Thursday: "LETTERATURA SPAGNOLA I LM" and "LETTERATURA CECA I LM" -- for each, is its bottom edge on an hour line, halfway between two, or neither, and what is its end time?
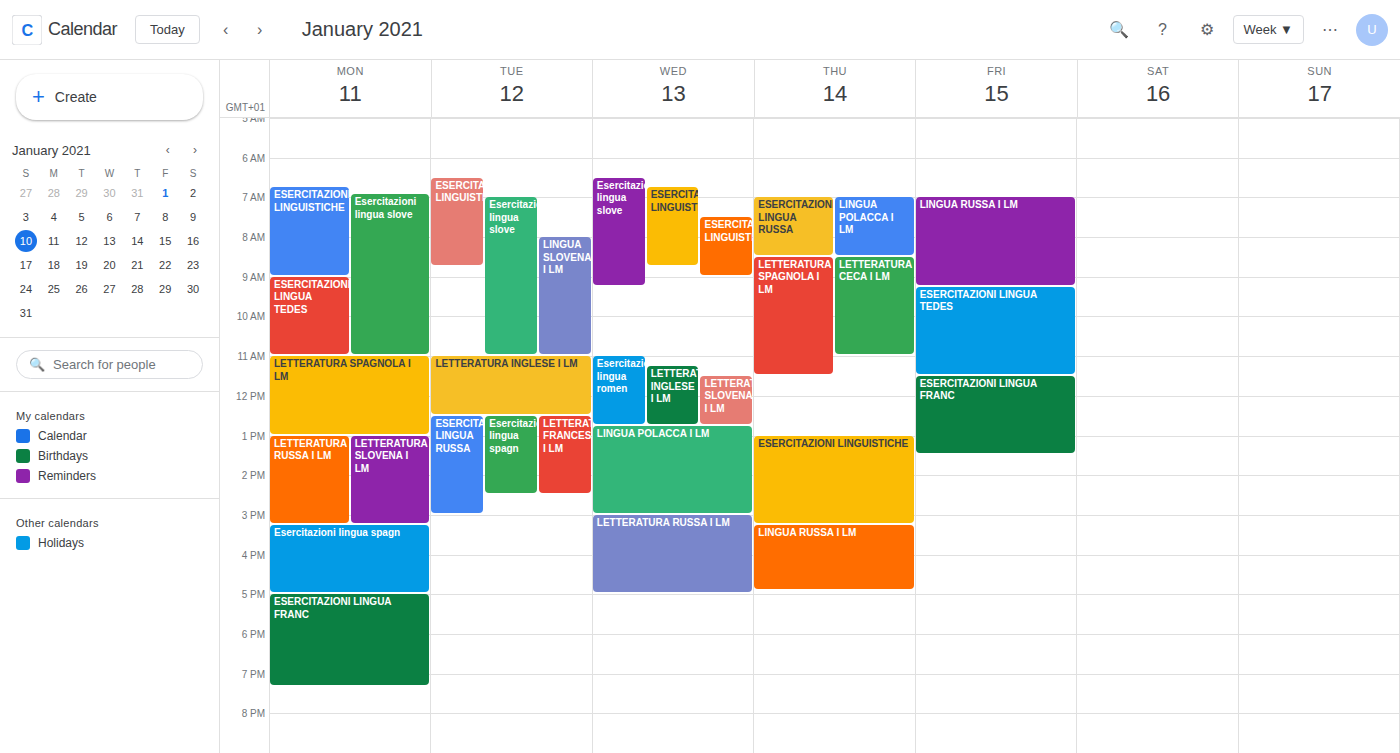
"LETTERATURA SPAGNOLA I LM": 11:30 AM, halfway between the 11 AM and 12 PM lines. "LETTERATURA CECA I LM": 11:00 AM, exactly on the 11 AM line.